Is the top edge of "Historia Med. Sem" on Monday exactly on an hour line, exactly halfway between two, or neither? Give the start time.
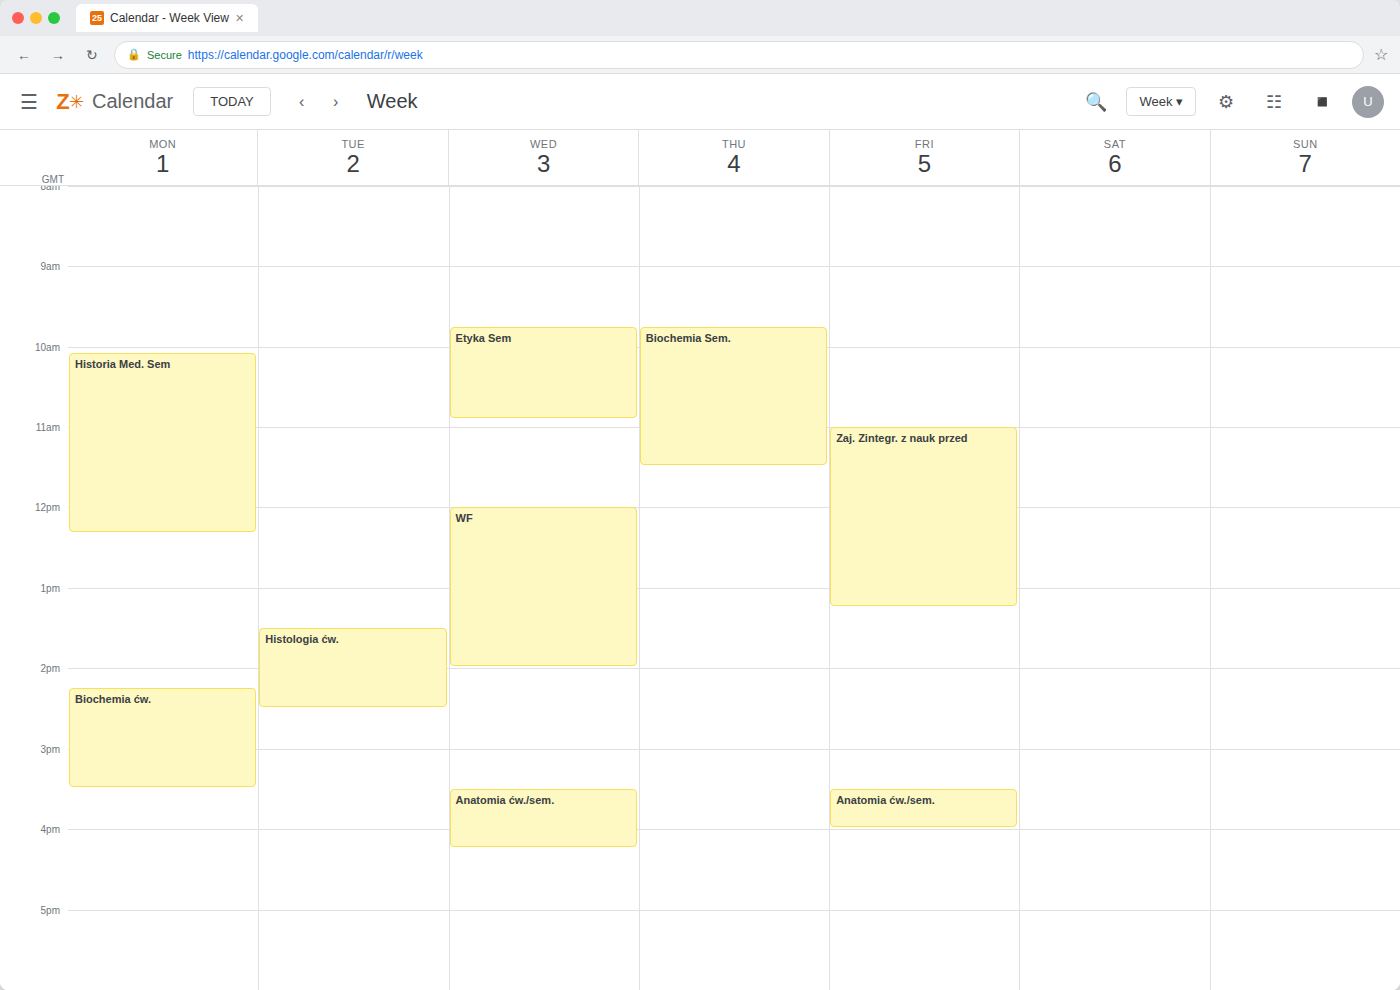
10:05 AM -- neither: 5 minutes below the 10 AM line and 55 minutes above the 11 AM line.